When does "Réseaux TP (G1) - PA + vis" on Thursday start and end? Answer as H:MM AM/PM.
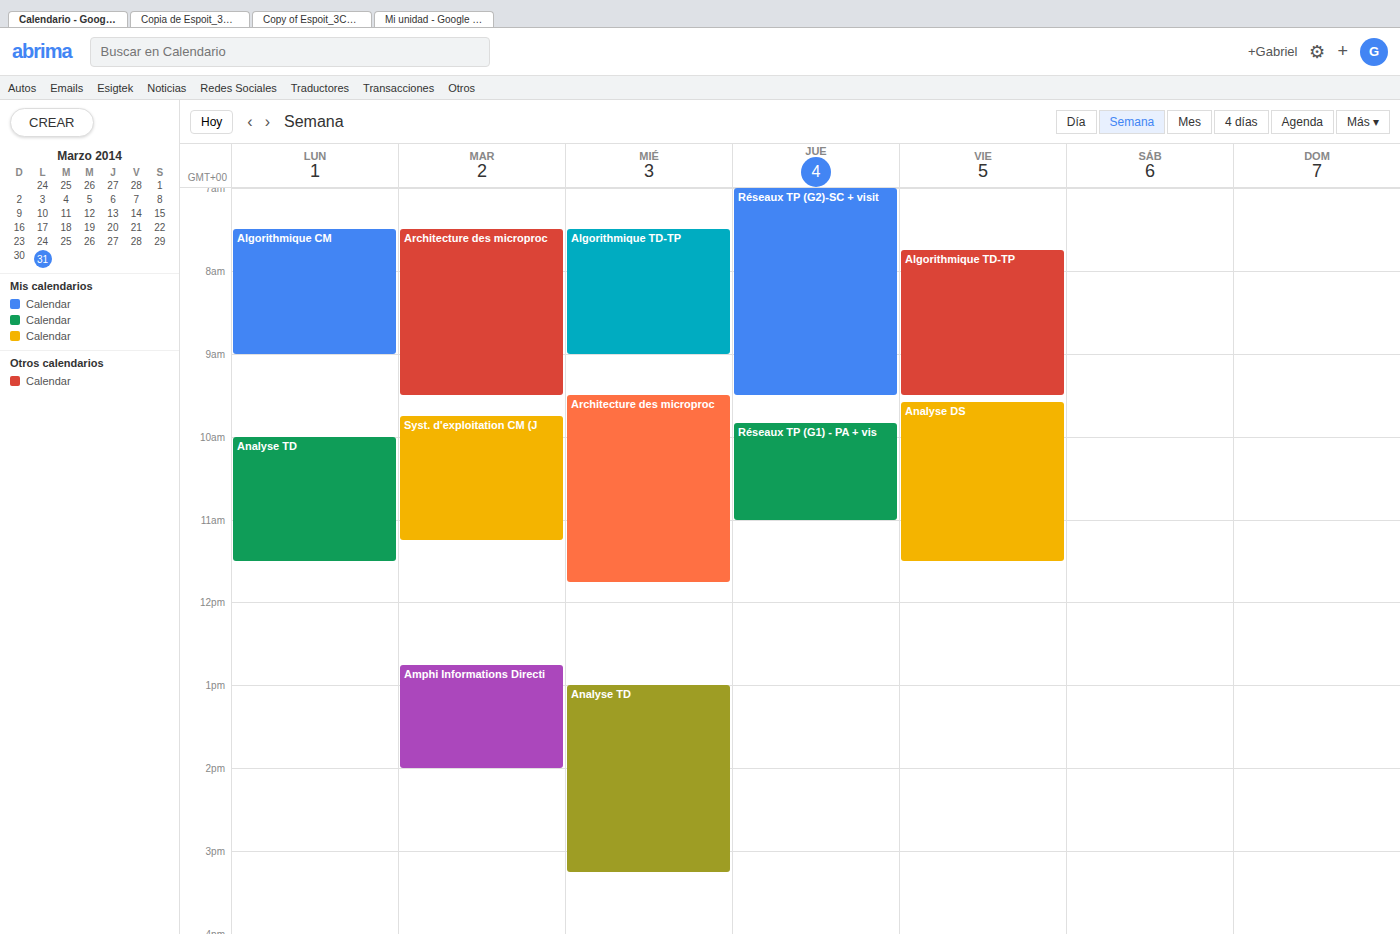
9:50 AM to 11:00 AM